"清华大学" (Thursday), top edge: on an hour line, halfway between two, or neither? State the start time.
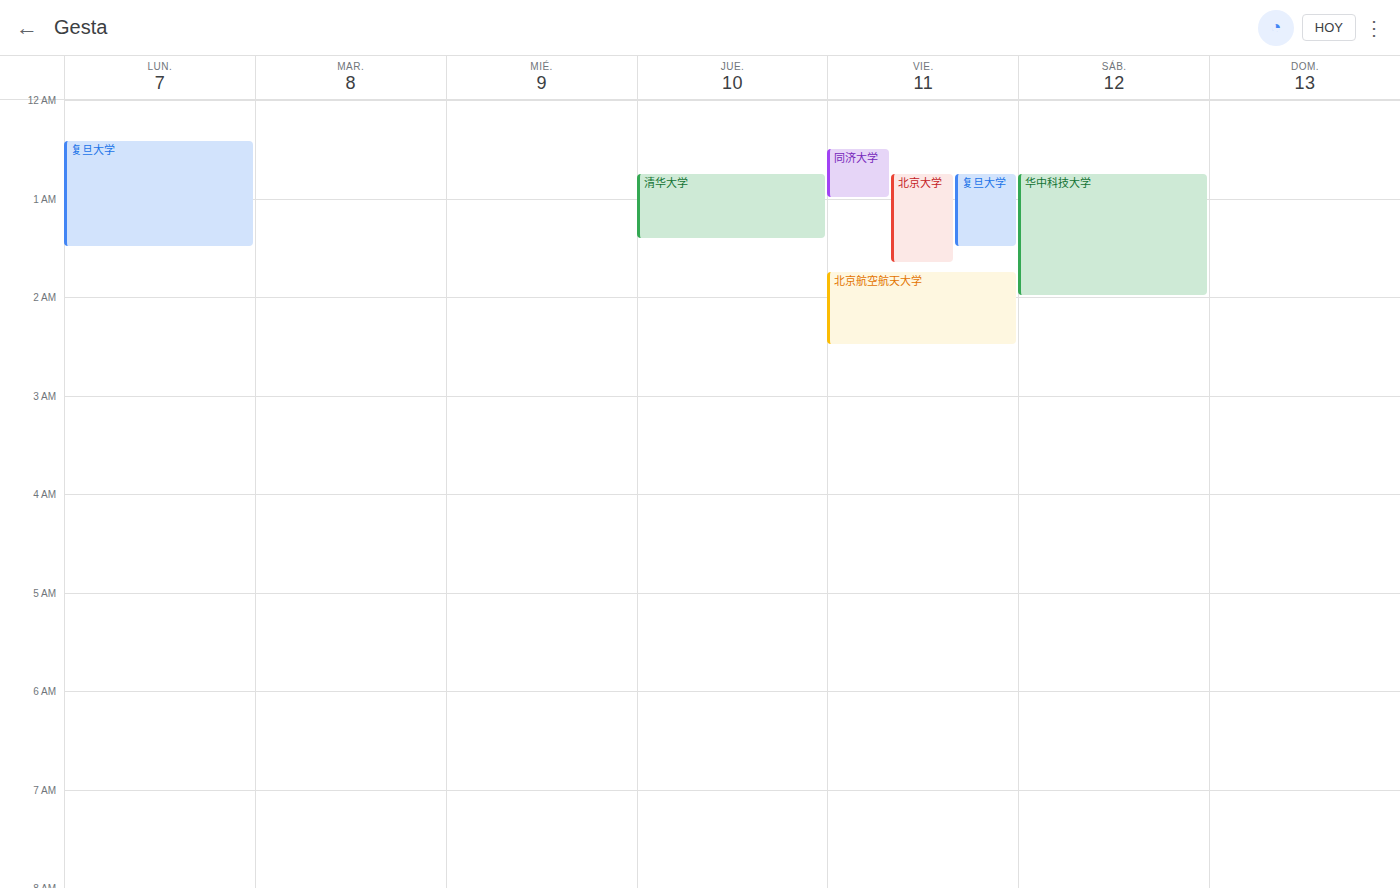
12:45 AM -- neither: three quarters of the way from the 12 AM line to the 1 AM line.